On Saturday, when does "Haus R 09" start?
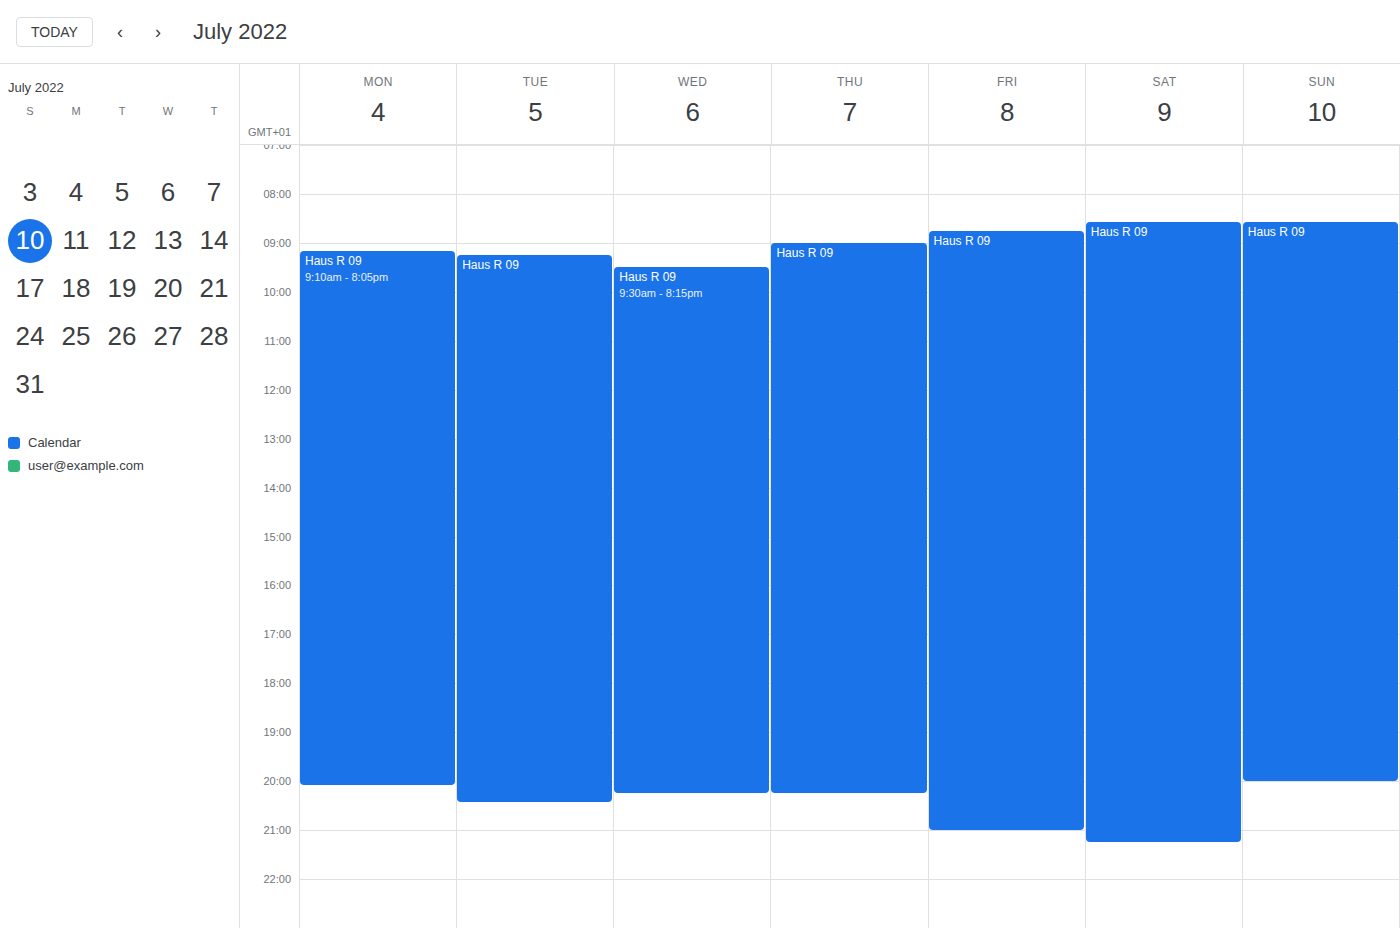
08:35